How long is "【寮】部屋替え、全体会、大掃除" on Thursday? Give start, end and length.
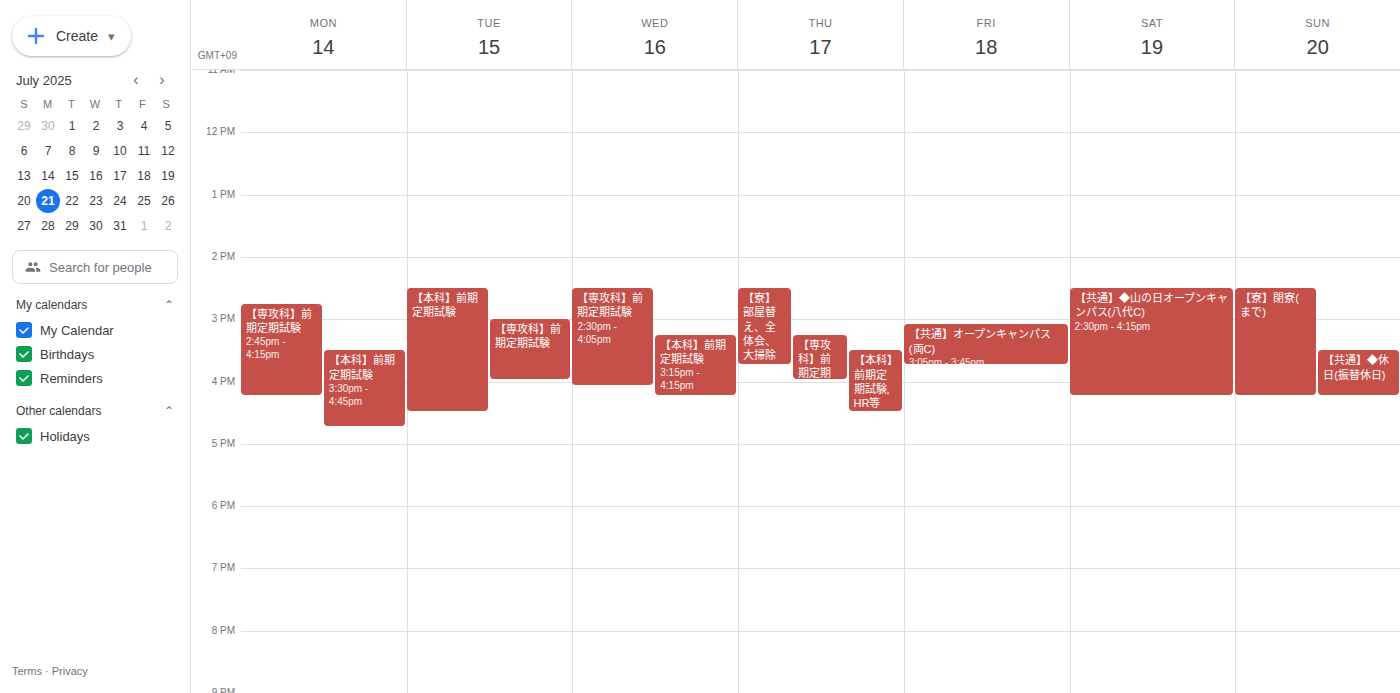
2:30 PM to 3:45 PM, 1 hour 15 minutes